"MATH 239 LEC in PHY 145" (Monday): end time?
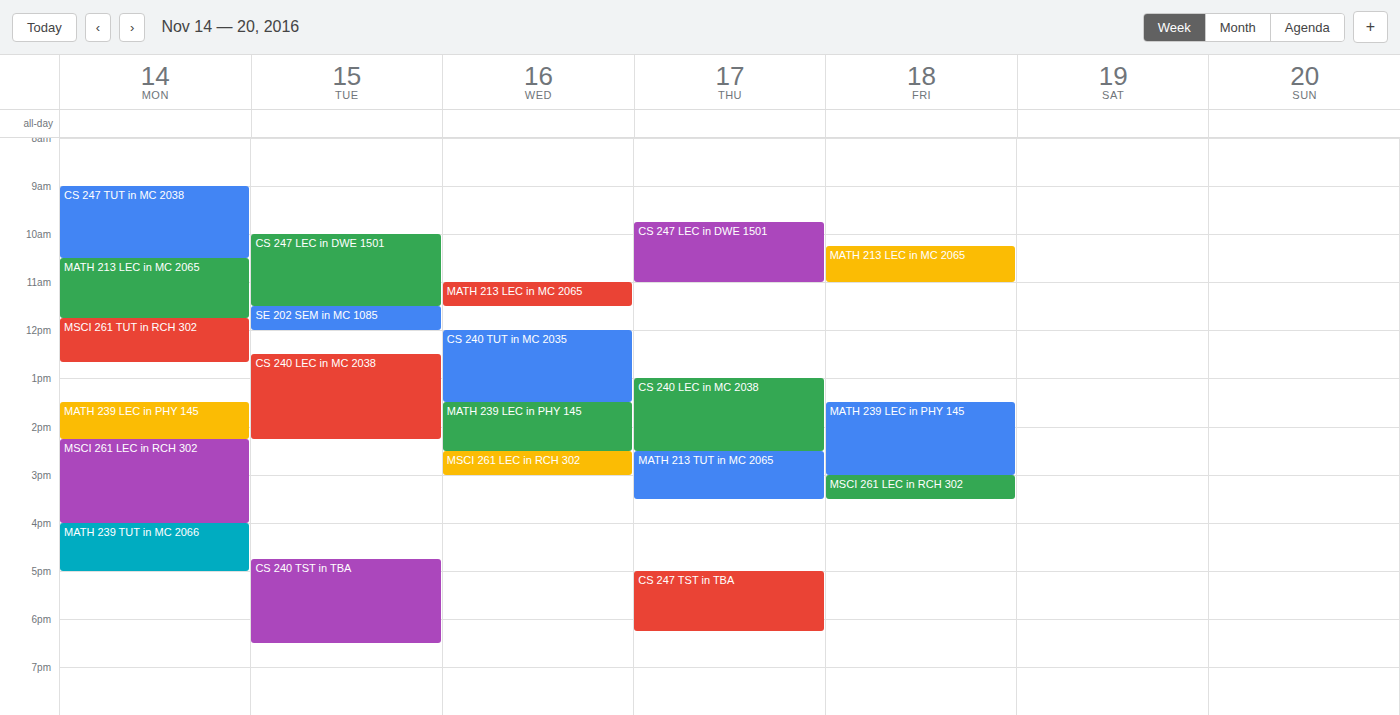
14:15